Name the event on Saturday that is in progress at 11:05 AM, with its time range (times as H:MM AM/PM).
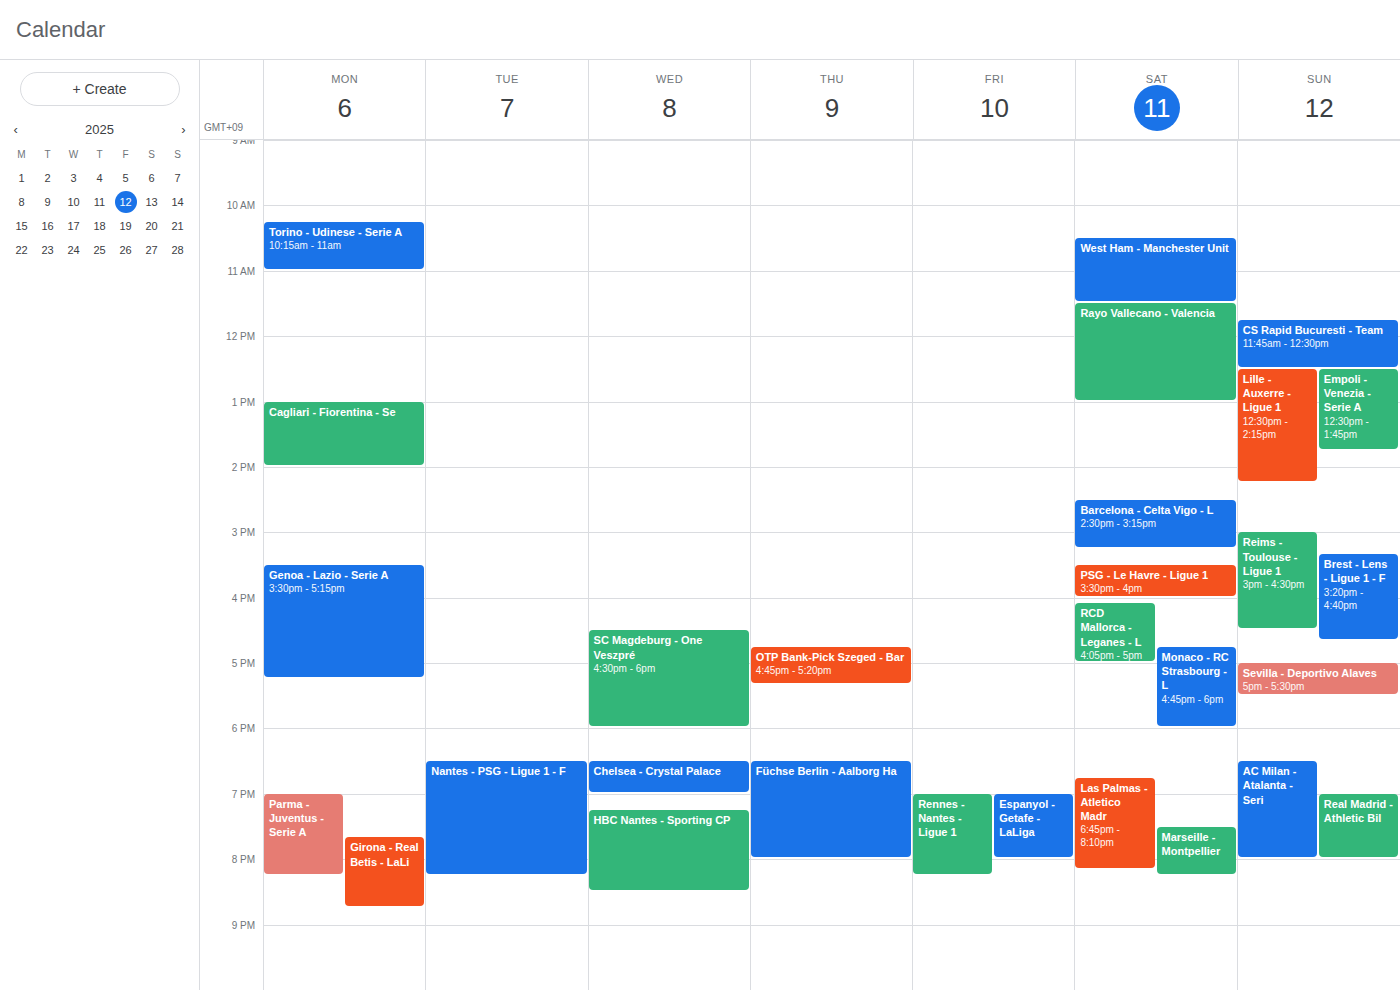
"West Ham - Manchester Unit", 10:30 AM to 11:30 AM